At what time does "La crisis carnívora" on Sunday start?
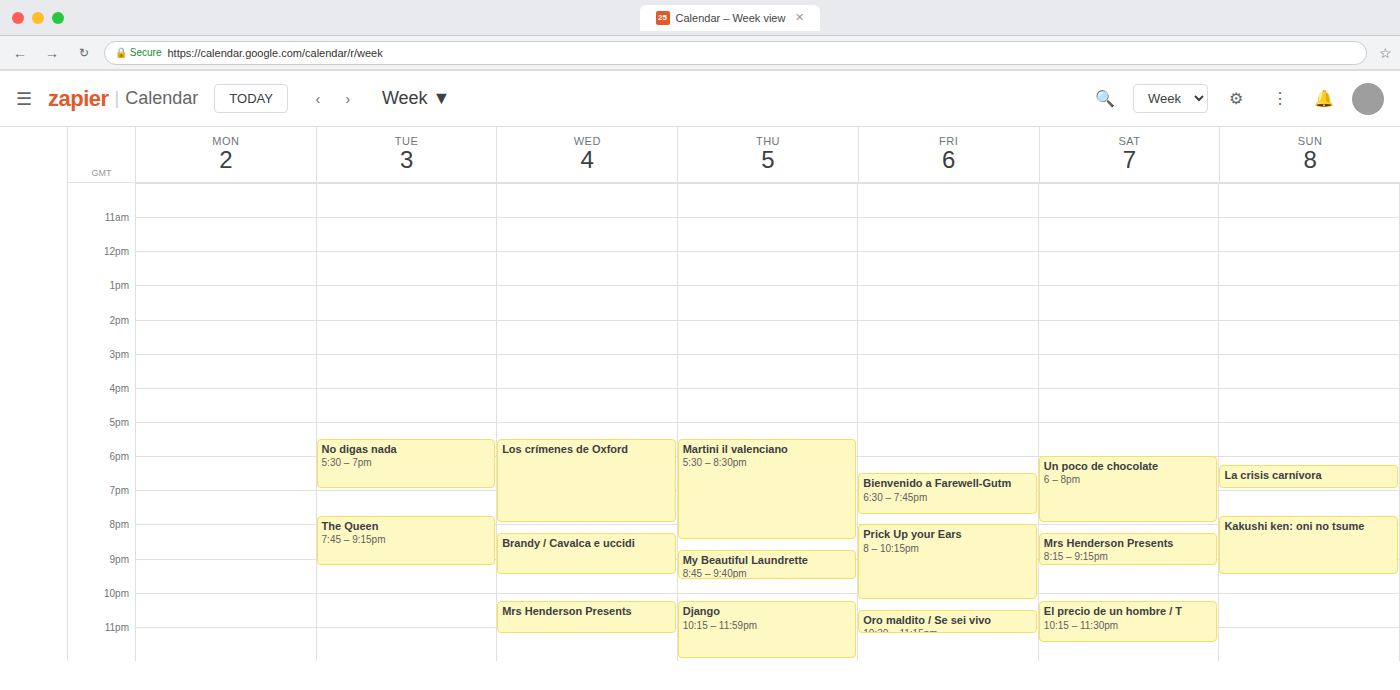
6:15 PM